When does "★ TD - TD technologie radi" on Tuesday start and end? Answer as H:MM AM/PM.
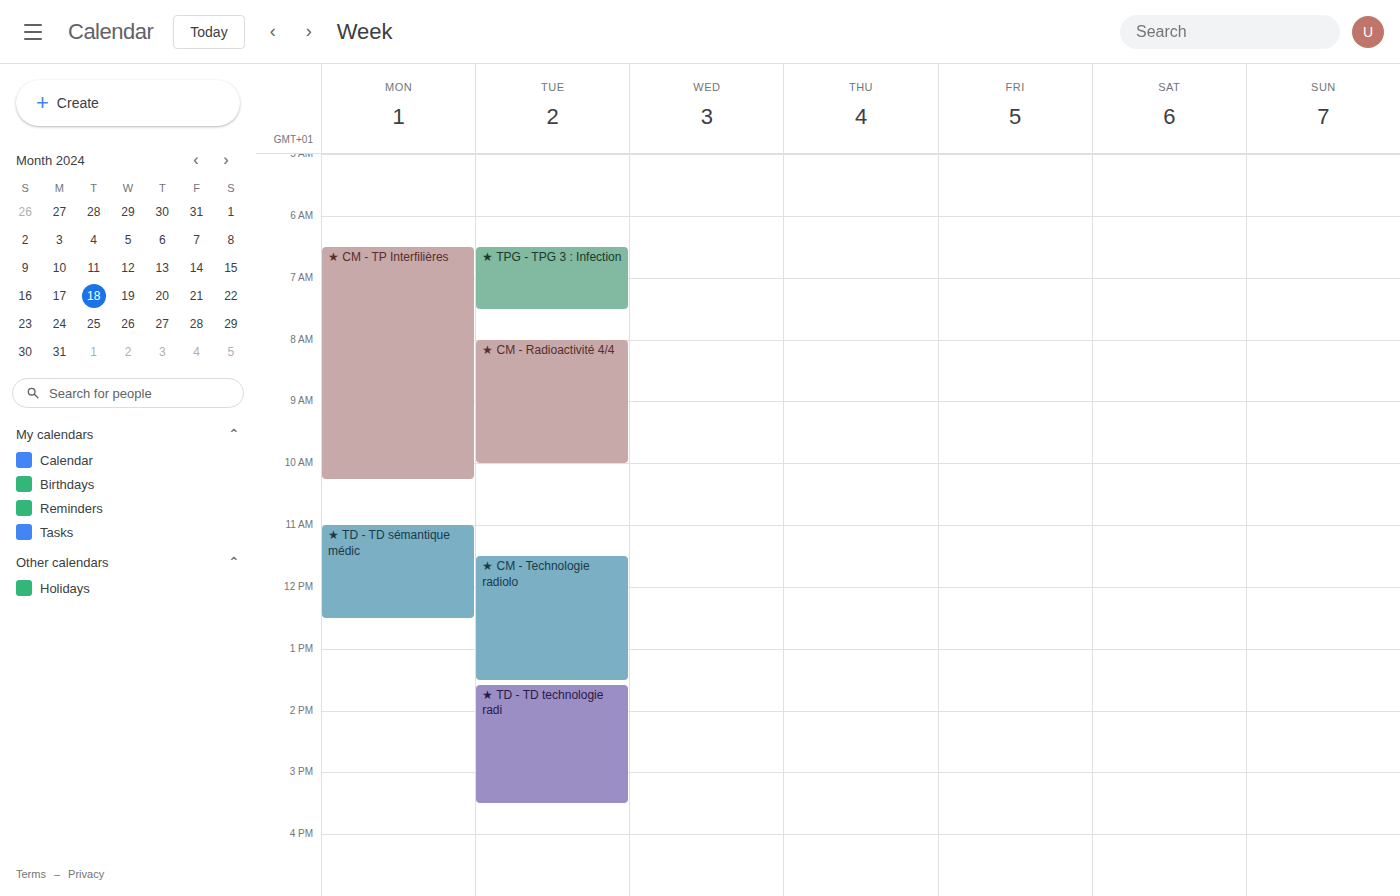
1:35 PM to 3:30 PM